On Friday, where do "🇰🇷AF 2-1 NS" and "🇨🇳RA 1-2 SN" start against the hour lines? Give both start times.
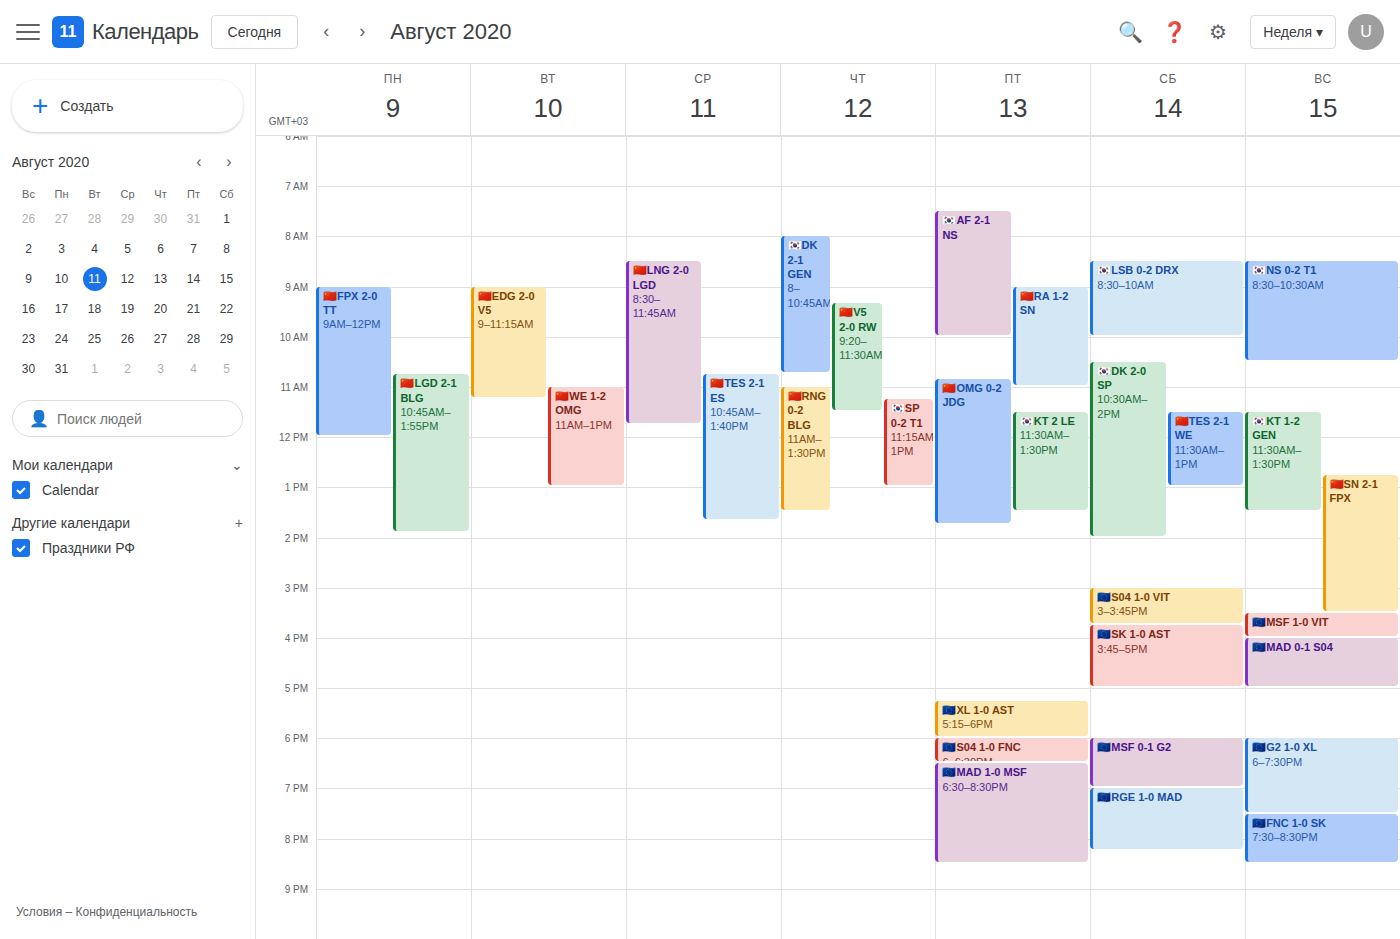
"🇰🇷AF 2-1 NS": 7:30 AM, halfway between the 7 AM and 8 AM lines. "🇨🇳RA 1-2 SN": 9:00 AM, exactly on the 9 AM line.